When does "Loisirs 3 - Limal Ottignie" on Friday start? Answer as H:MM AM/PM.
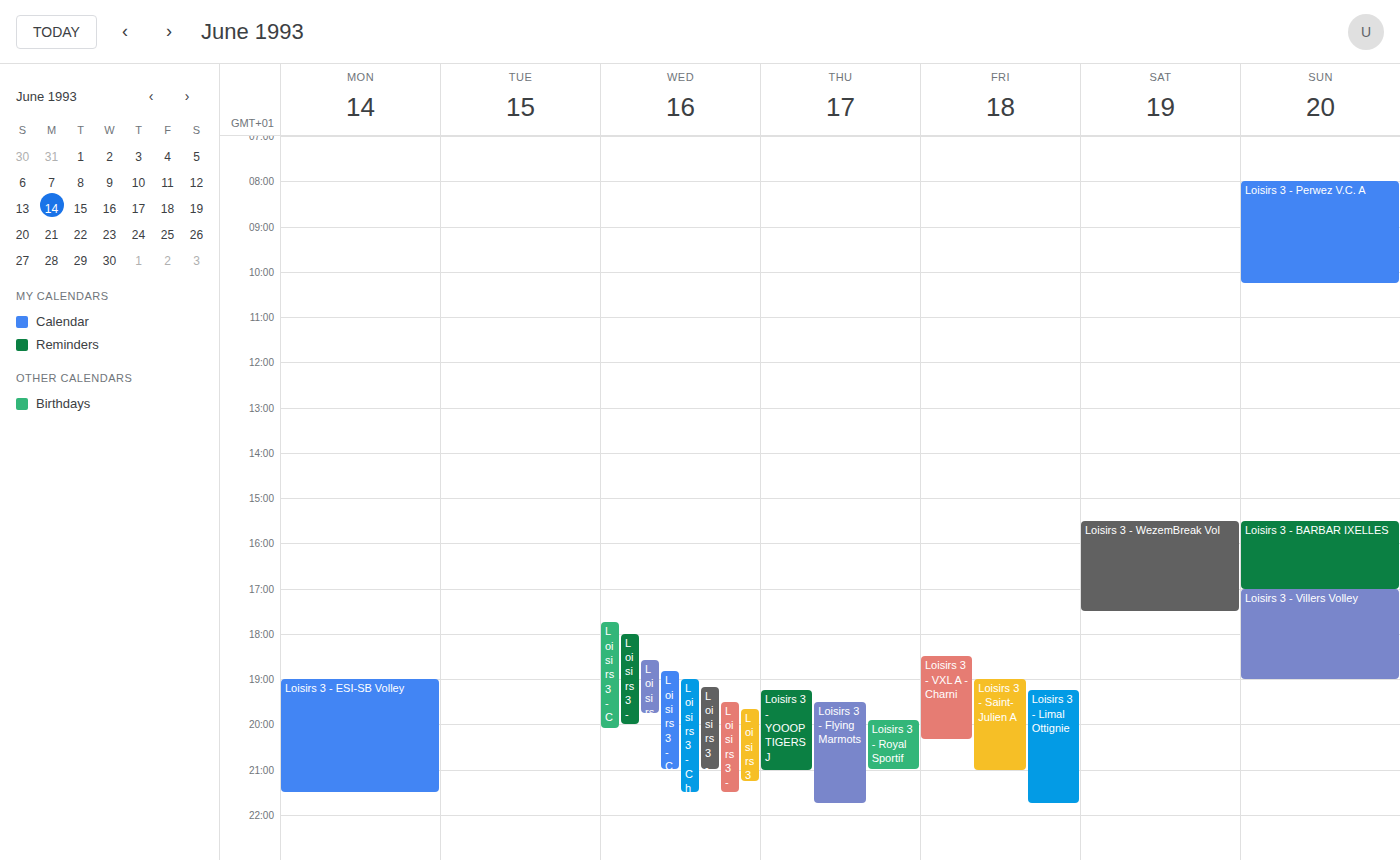
7:15 PM